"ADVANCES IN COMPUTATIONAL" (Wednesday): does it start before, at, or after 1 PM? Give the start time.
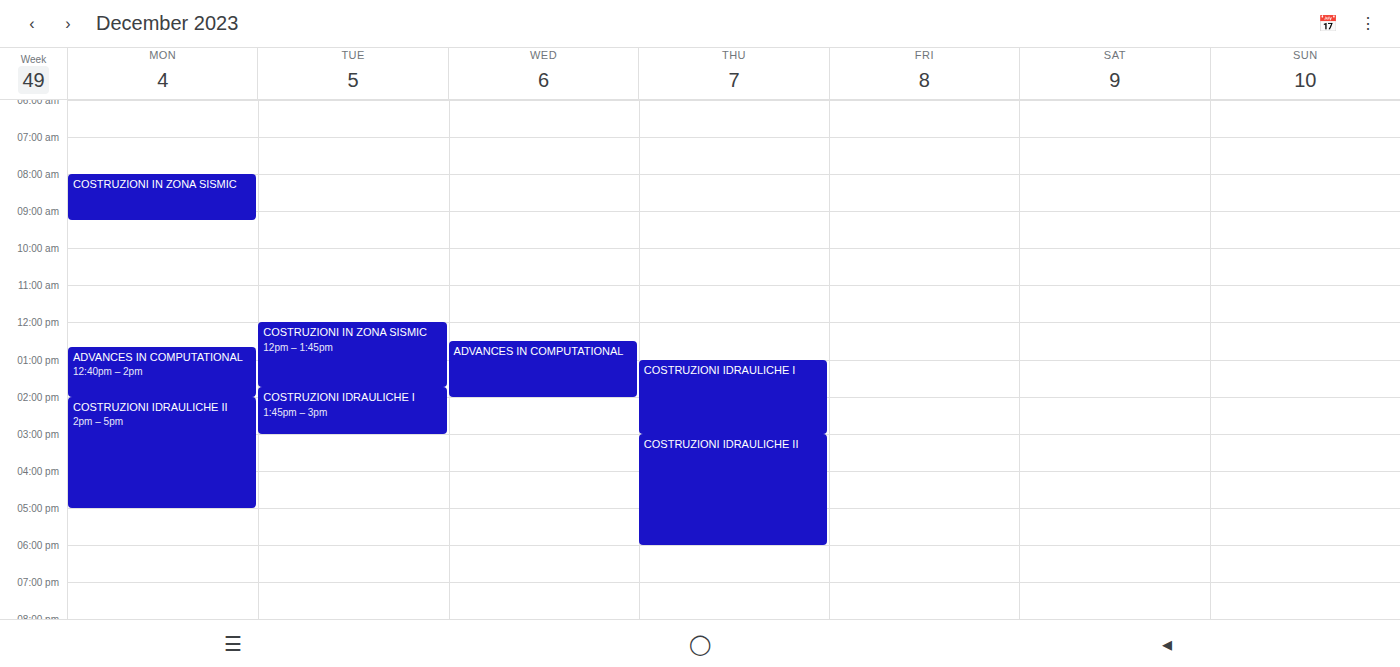
12:30 PM -- before 1 PM, 30 minutes above the 1 PM line.